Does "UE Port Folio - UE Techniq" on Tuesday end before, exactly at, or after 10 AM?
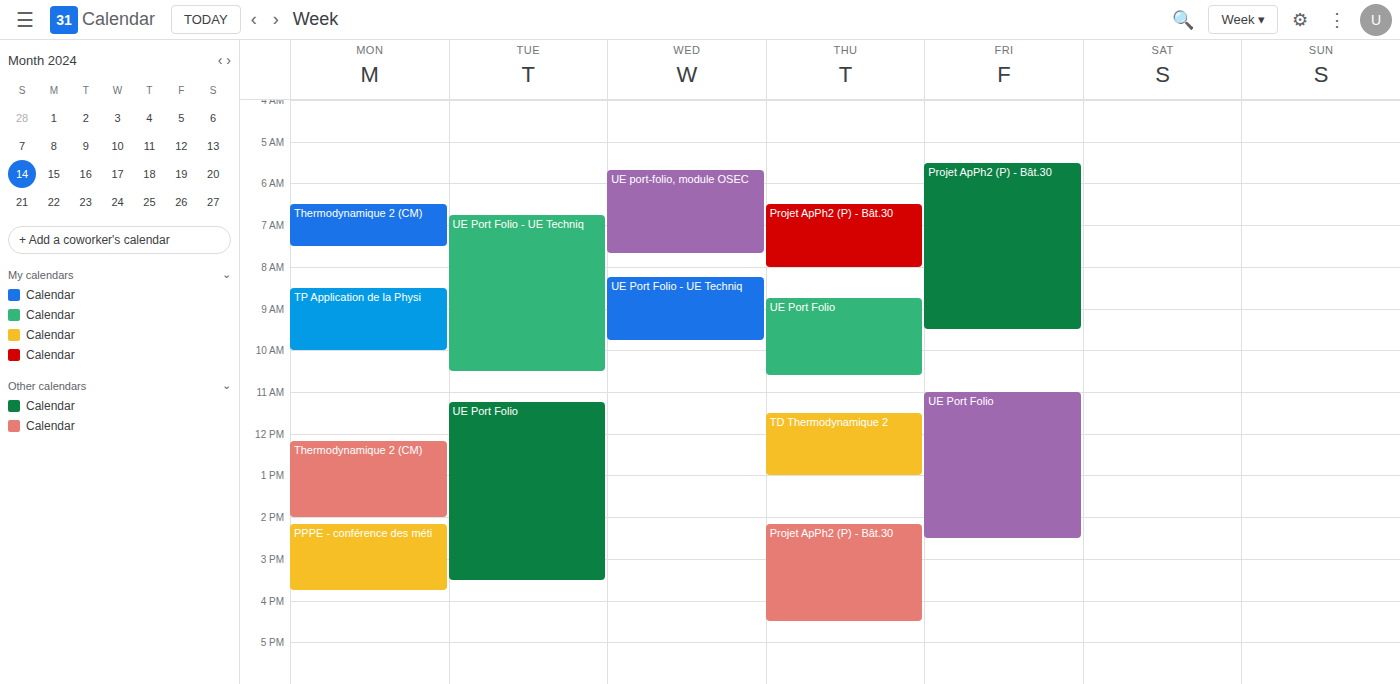
10:30 AM -- after 10 AM, 30 minutes below the 10 AM line.